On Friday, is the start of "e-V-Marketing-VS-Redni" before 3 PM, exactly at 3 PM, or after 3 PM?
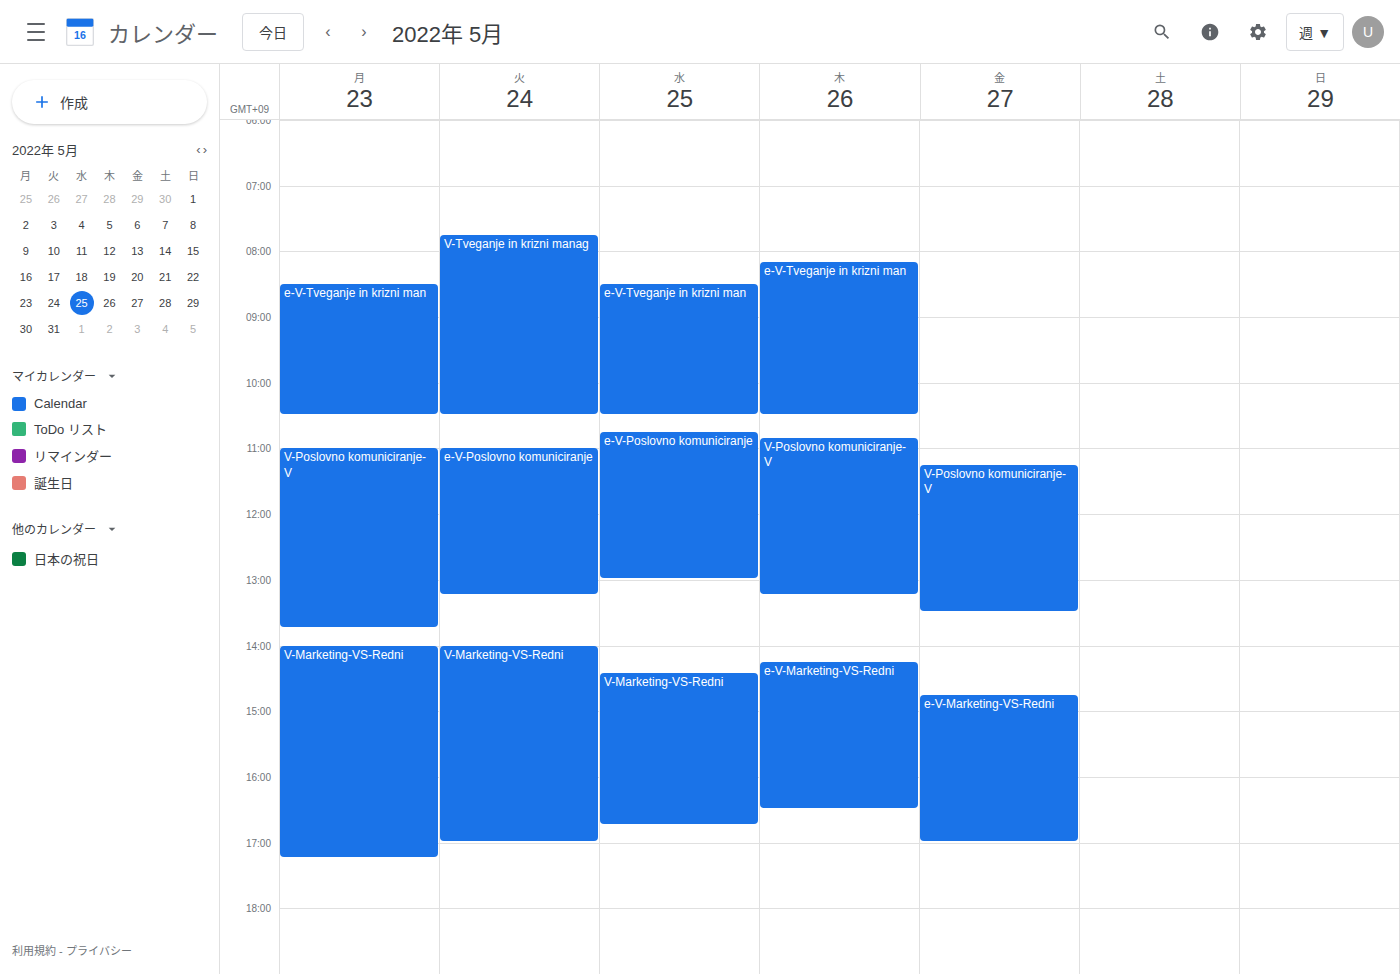
2:45 PM -- before 3 PM, 15 minutes above the 3 PM line.